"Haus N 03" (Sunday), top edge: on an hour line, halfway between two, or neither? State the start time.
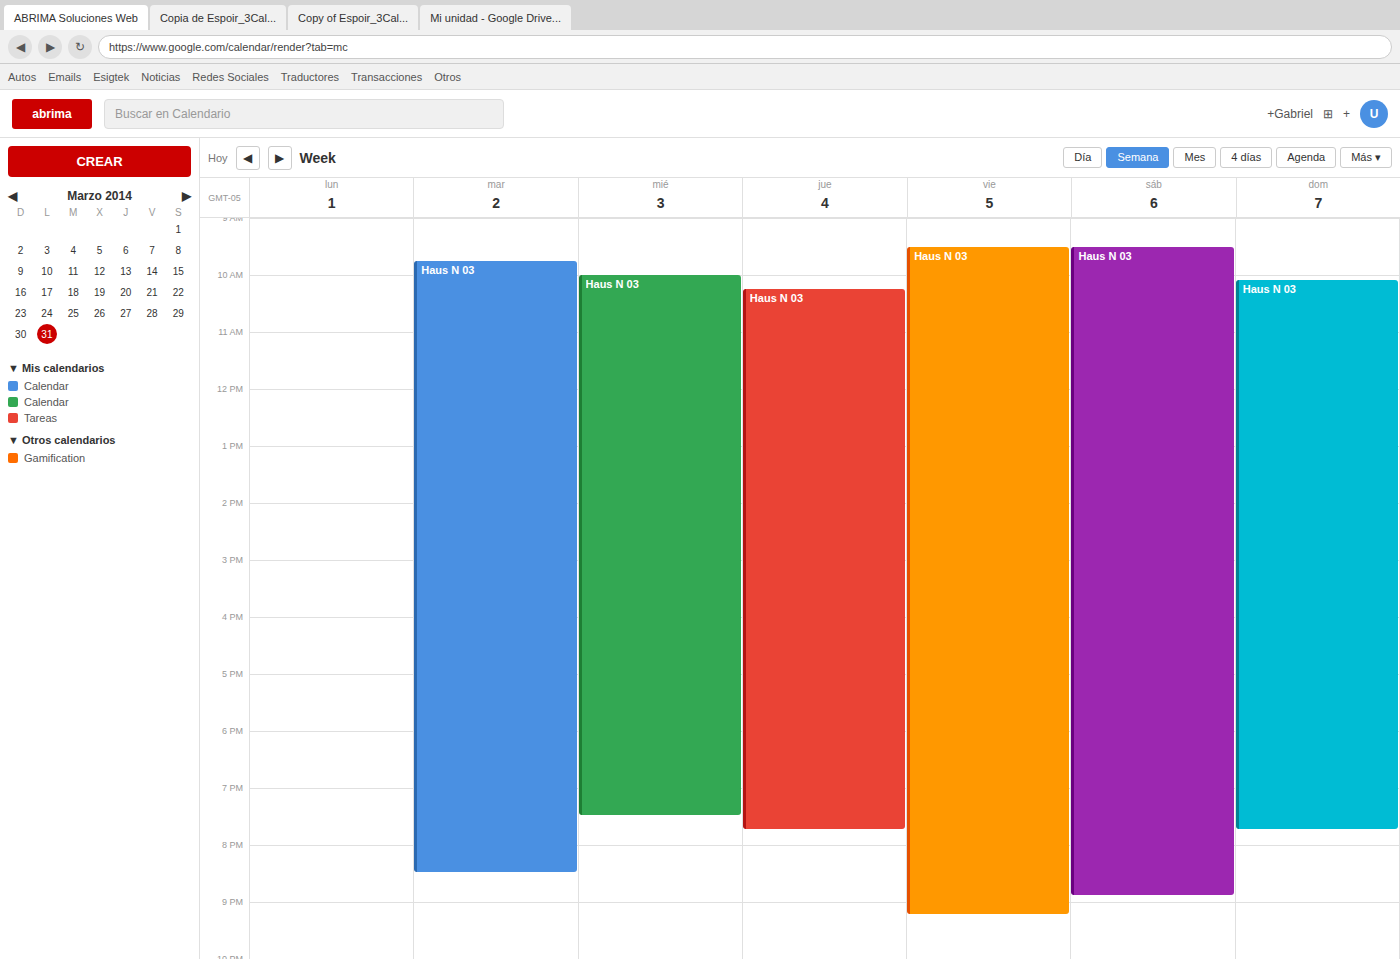
10:05 AM -- neither: 5 minutes below the 10 AM line and 55 minutes above the 11 AM line.